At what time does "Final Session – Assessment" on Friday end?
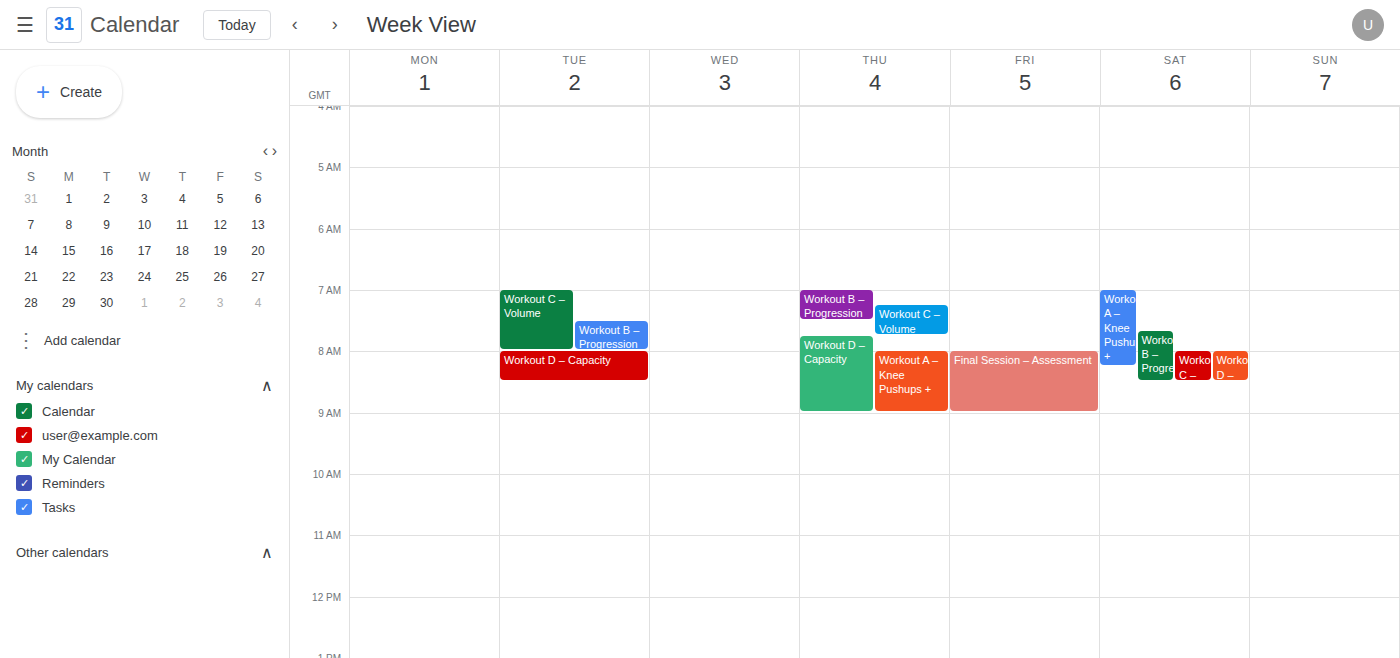
09:00